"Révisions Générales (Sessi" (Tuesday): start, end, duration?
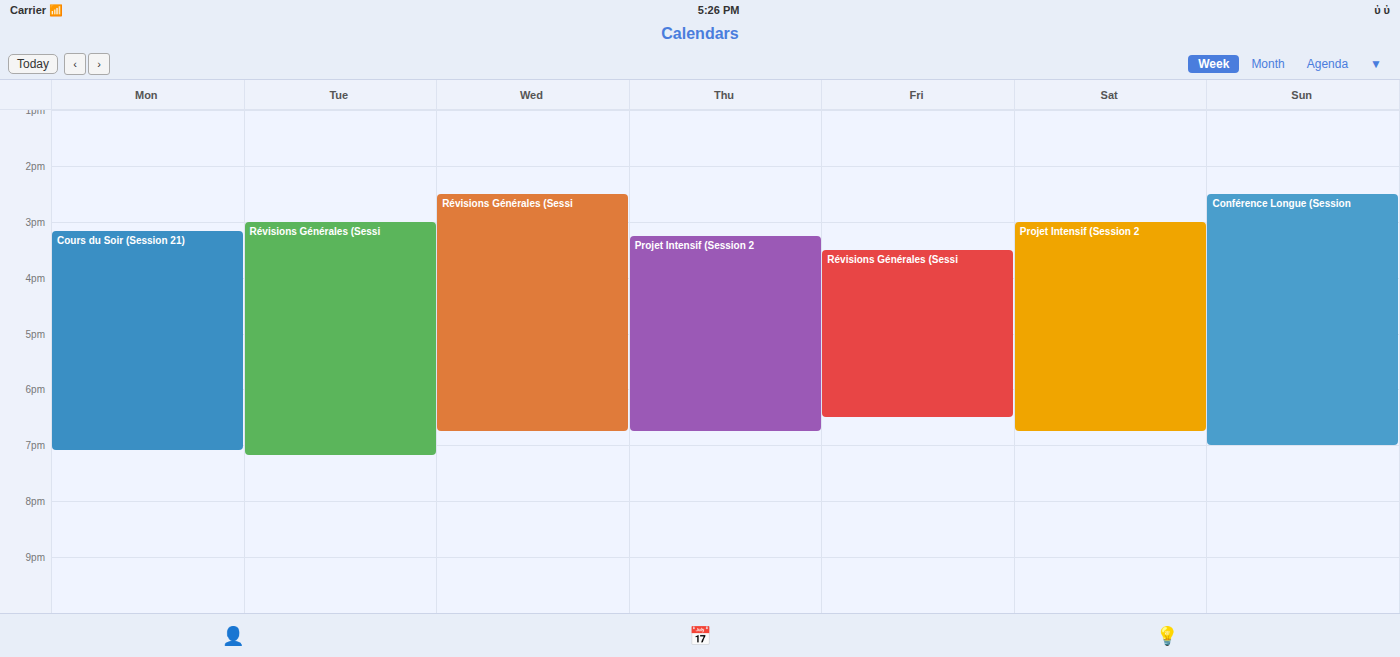
3:00 PM to 7:10 PM, 4 hours 10 minutes